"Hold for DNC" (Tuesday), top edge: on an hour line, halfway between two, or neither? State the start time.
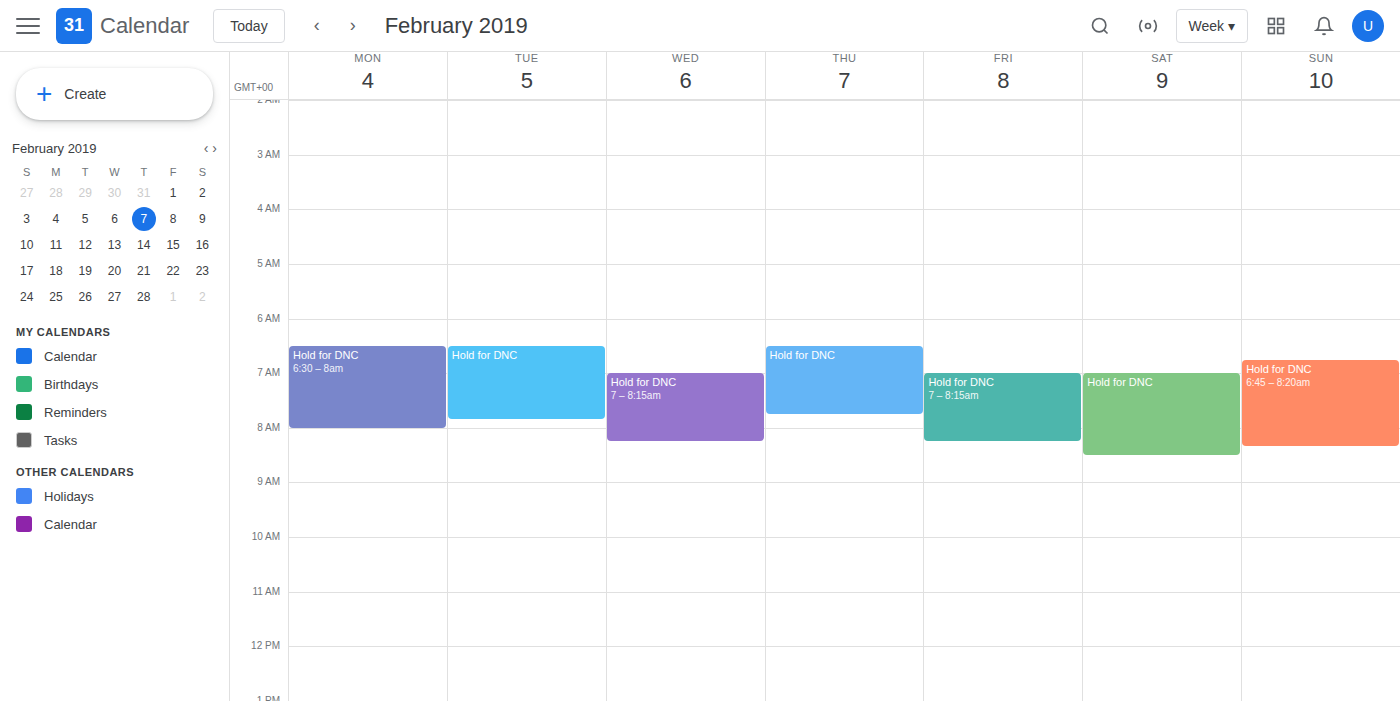
6:30 AM -- halfway between the 6 AM and 7 AM lines.